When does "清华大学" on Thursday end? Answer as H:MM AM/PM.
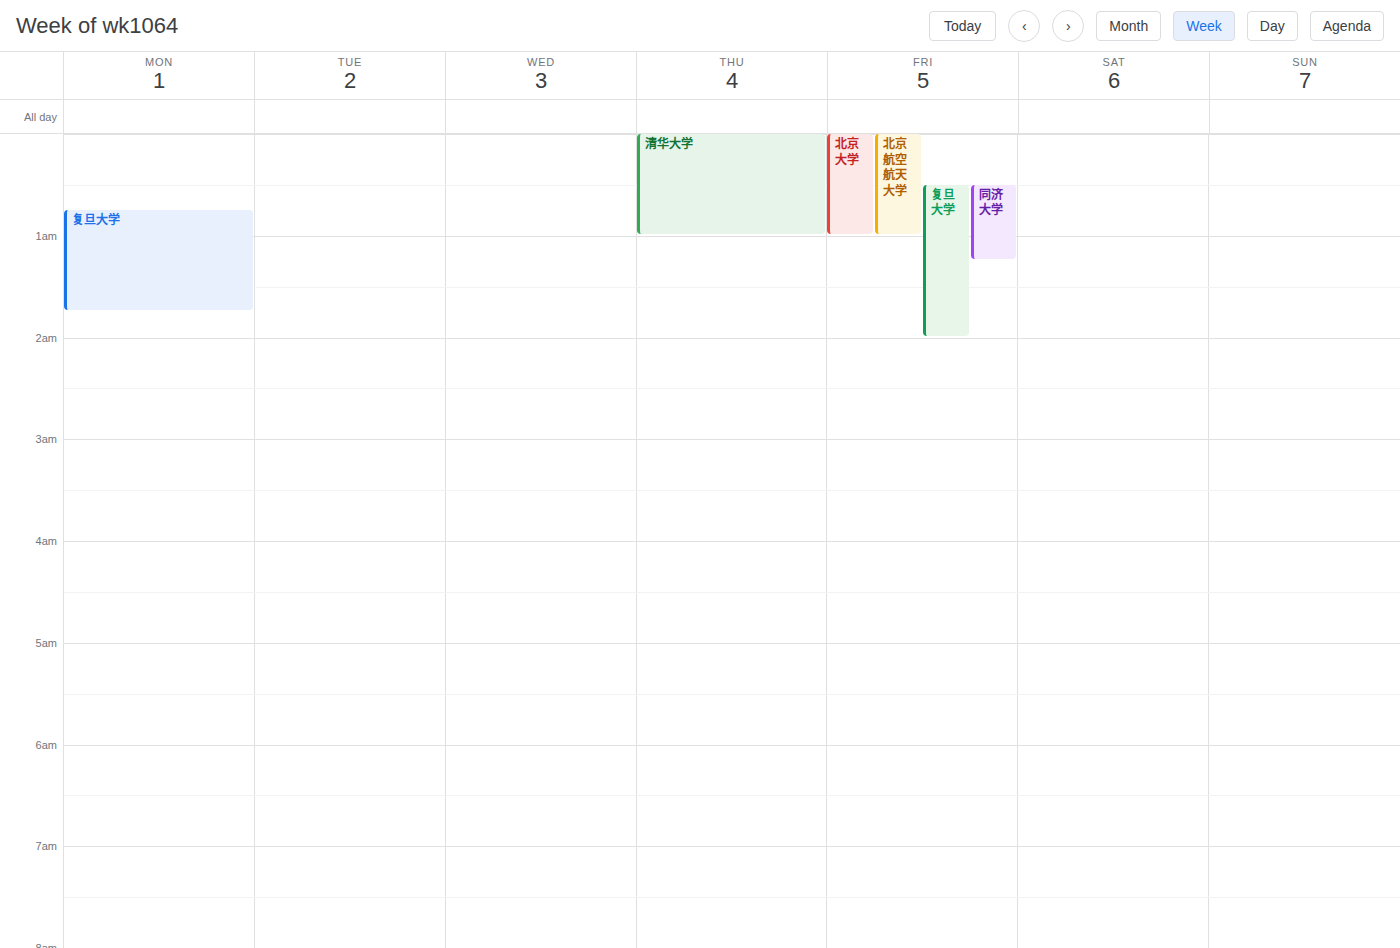
1:00 AM